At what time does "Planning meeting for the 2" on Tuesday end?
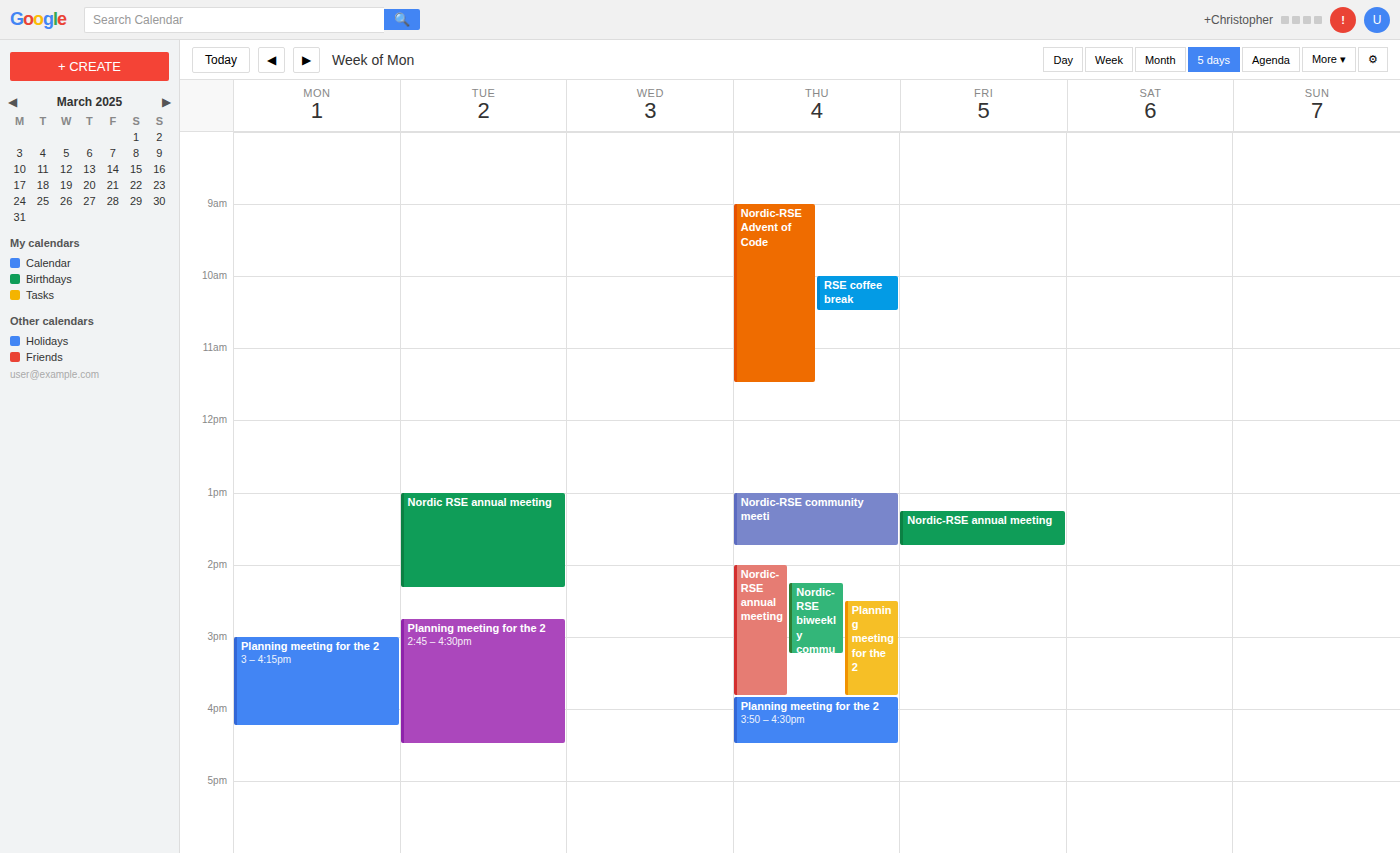
4:30 PM